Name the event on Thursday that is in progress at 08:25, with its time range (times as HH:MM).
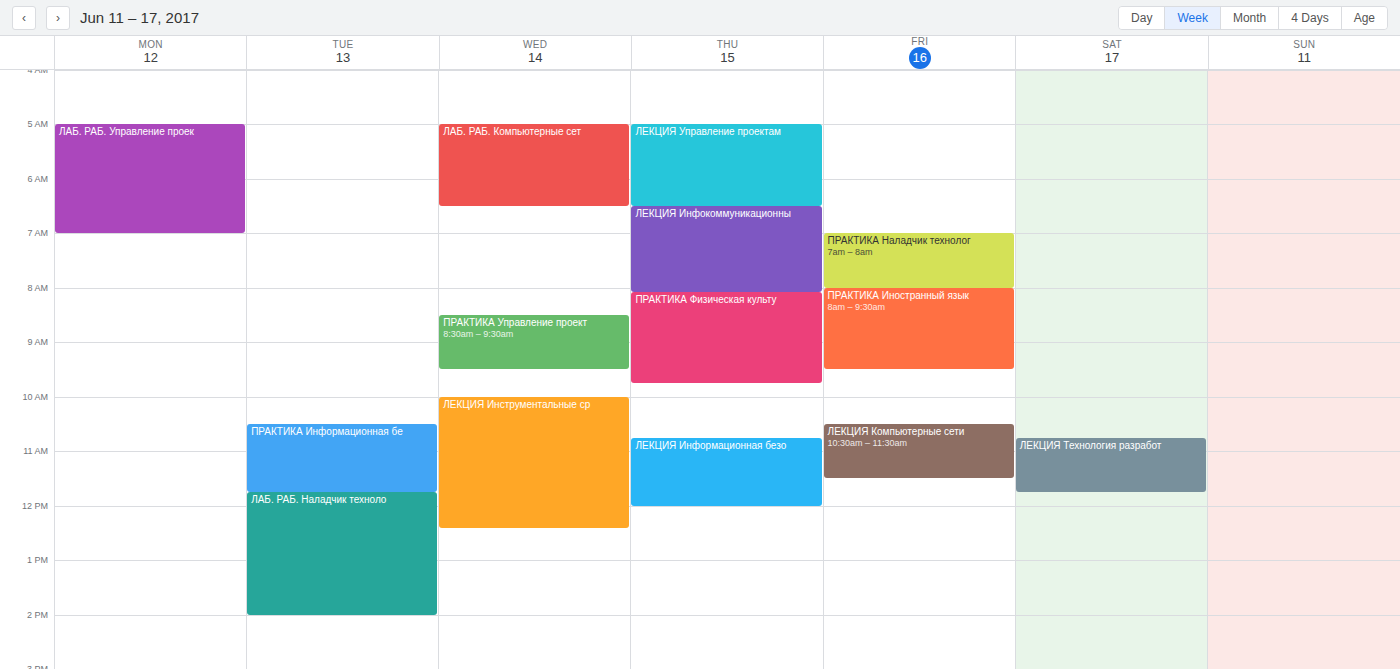
"ПРАКТИКА Физическая культу", 08:05 to 09:45